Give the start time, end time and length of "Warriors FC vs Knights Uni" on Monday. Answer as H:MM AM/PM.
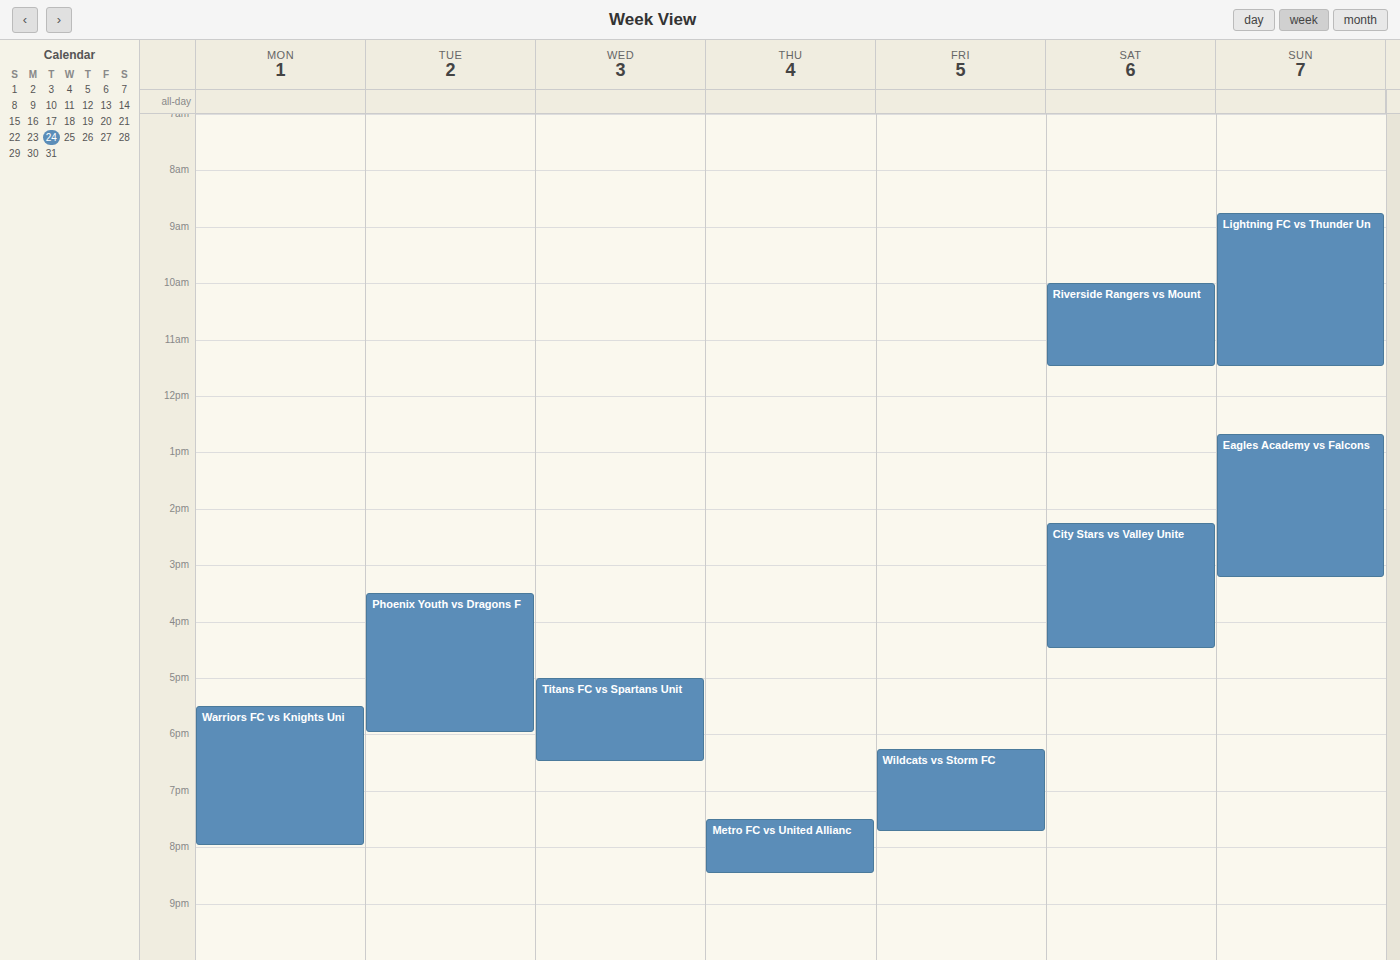
5:30 PM to 8:00 PM, 2 hours 30 minutes